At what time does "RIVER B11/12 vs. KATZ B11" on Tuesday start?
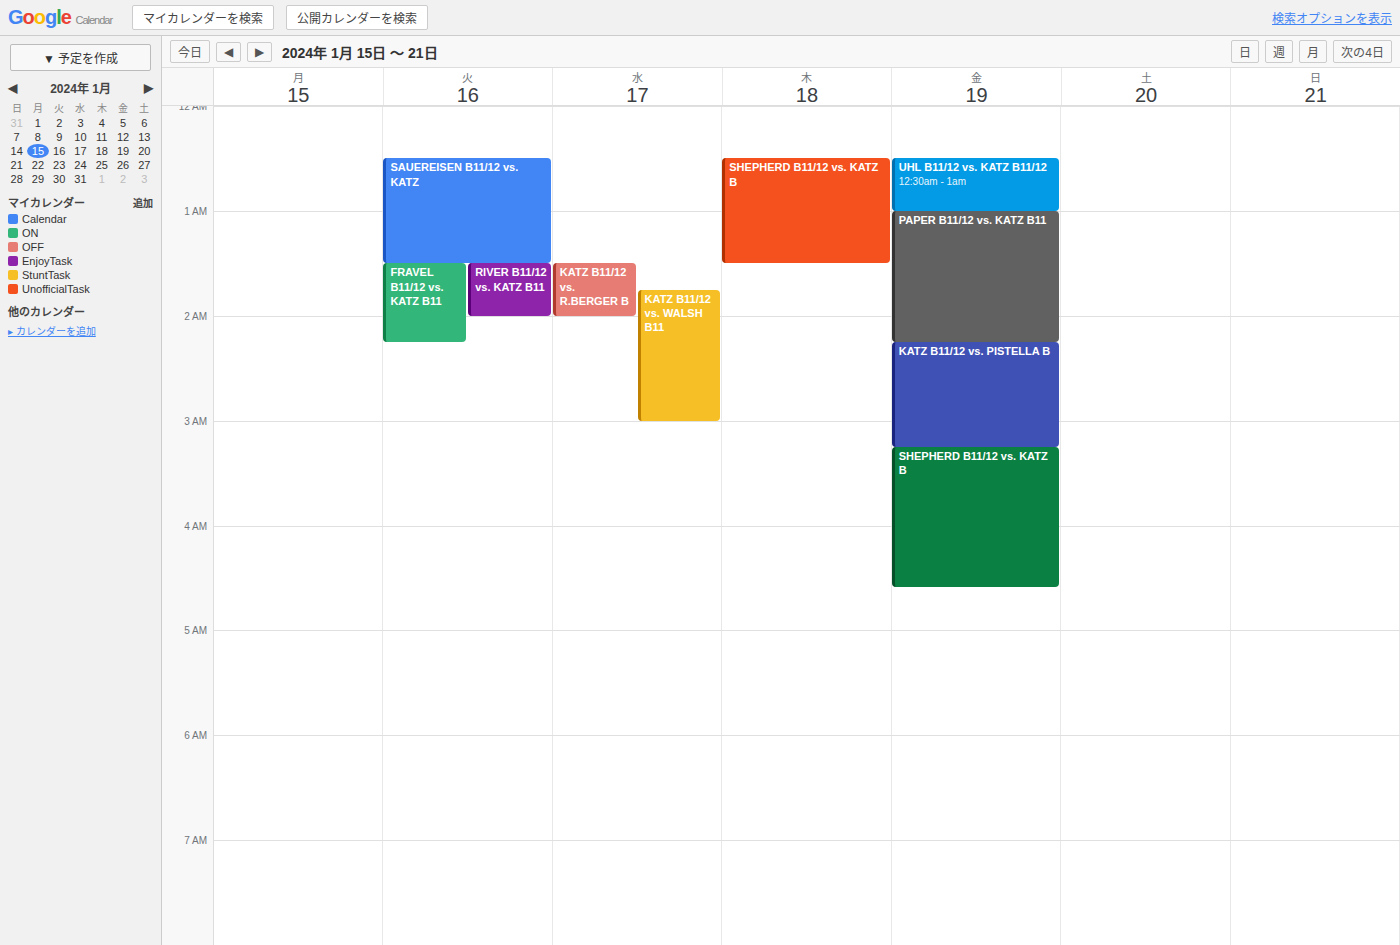
1:30 AM